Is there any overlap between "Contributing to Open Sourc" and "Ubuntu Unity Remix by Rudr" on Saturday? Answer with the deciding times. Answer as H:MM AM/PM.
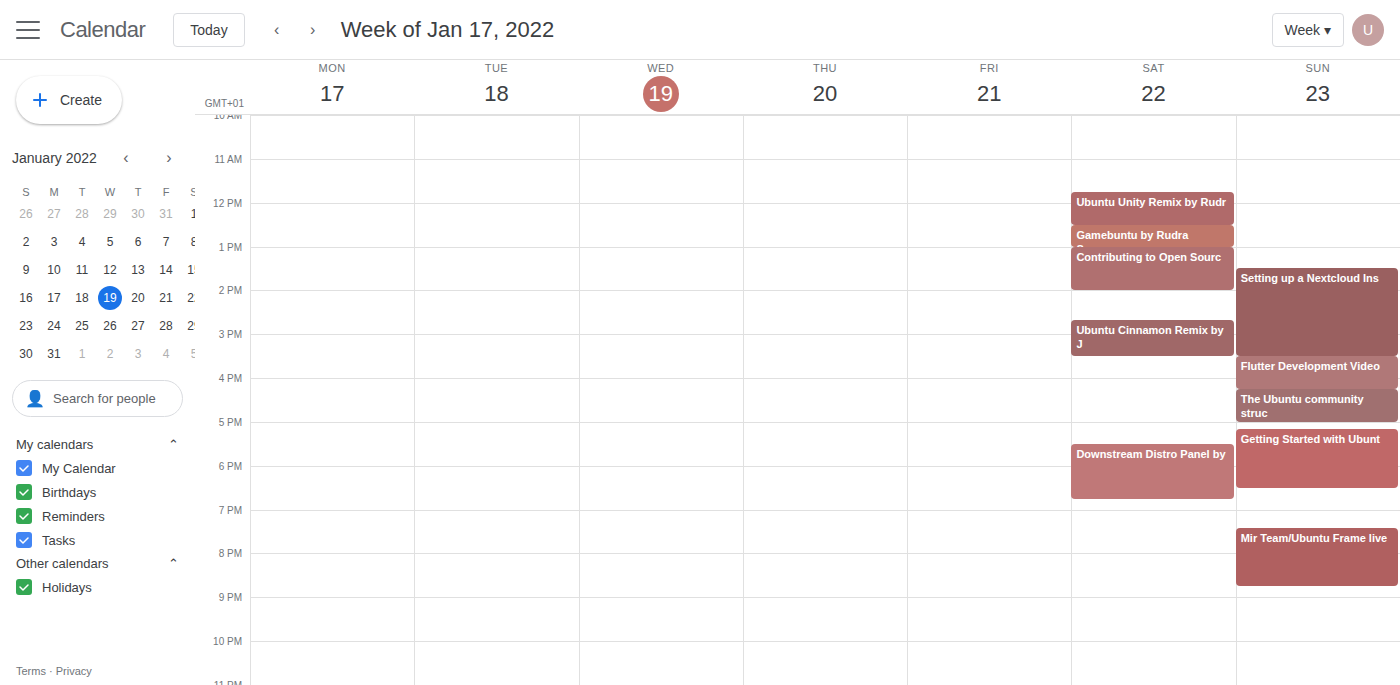
"Ubuntu Unity Remix by Rudr" ends at 12:30 PM and "Contributing to Open Sourc" starts at 1:00 PM -- no overlap.